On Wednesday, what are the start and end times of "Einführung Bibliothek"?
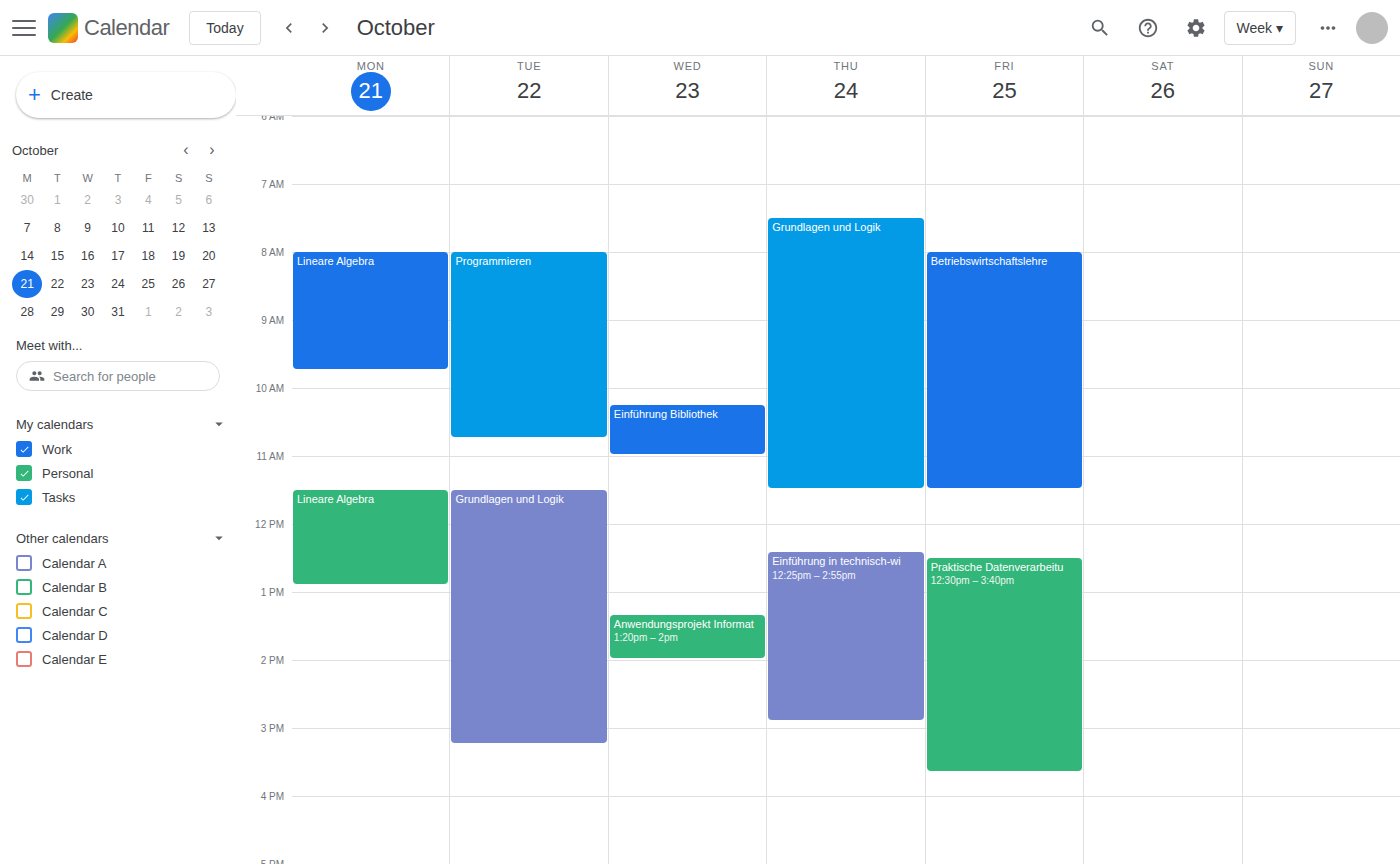
10:15 AM to 11:00 AM